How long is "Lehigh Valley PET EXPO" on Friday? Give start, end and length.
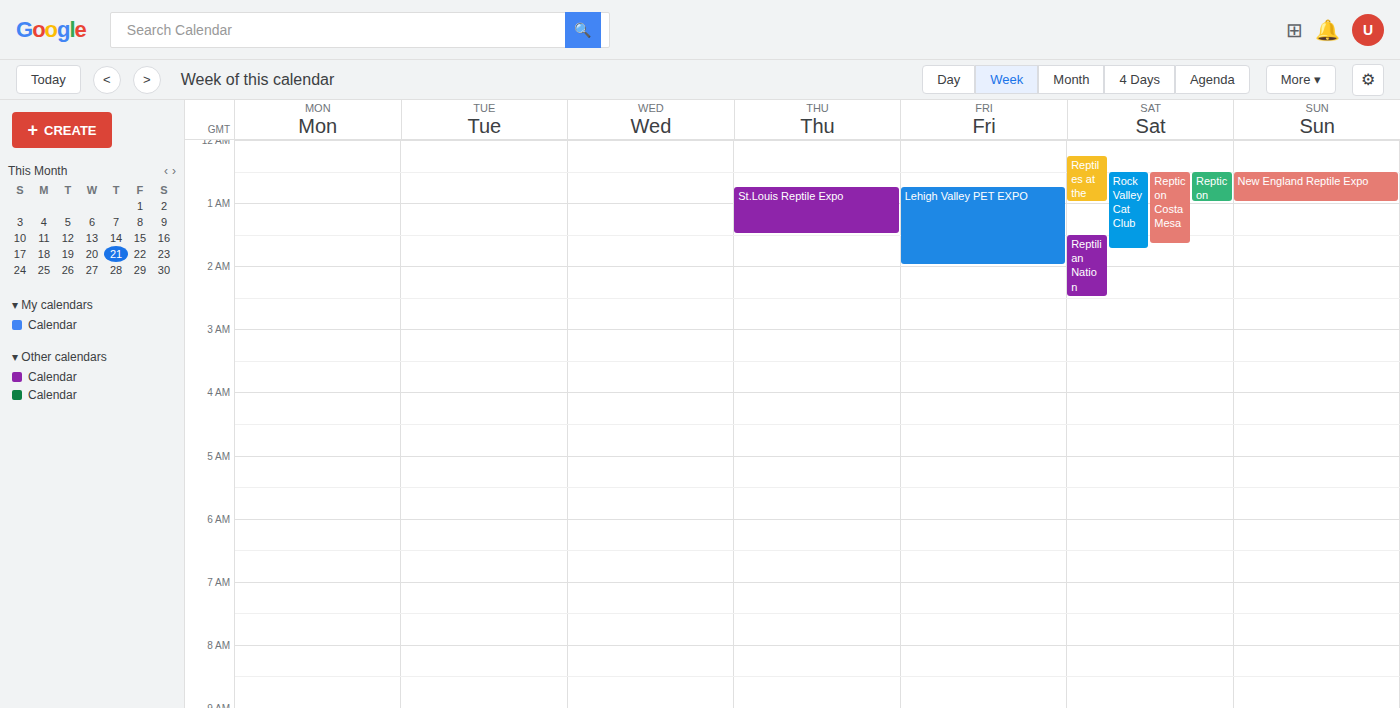
00:45 to 02:00, 1 hour 15 minutes